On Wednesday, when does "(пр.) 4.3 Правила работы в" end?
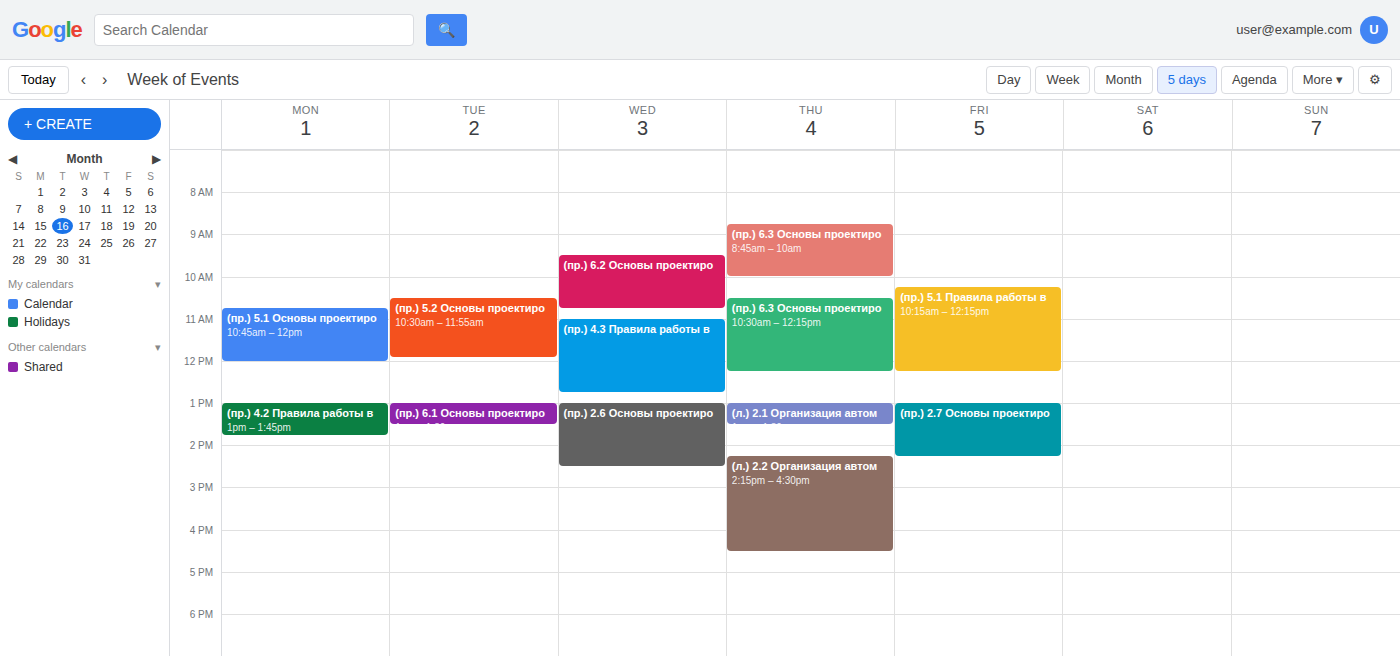
12:45 PM